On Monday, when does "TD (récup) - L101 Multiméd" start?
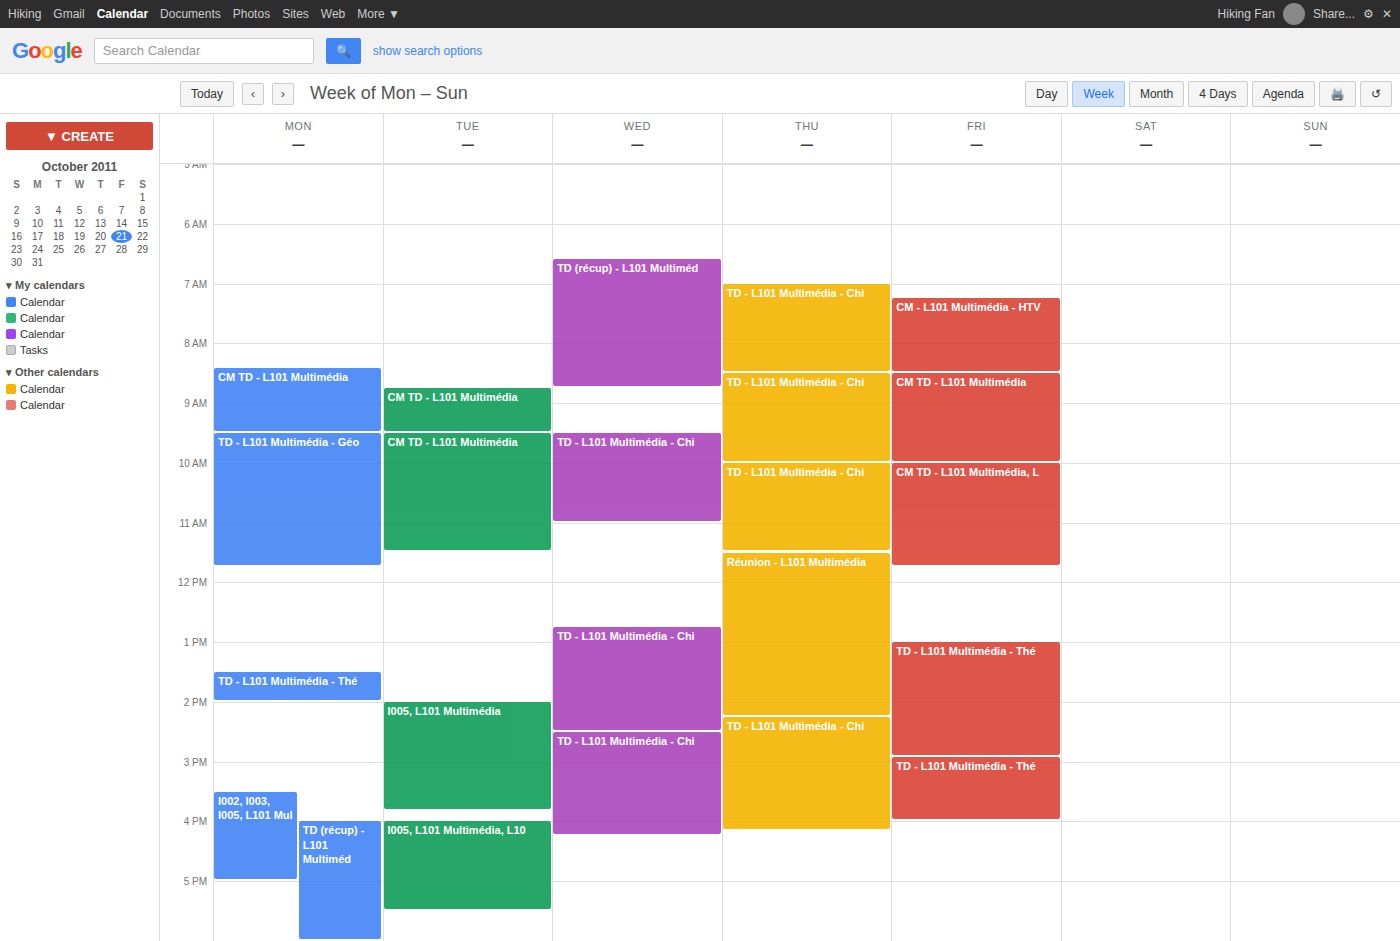
16:00